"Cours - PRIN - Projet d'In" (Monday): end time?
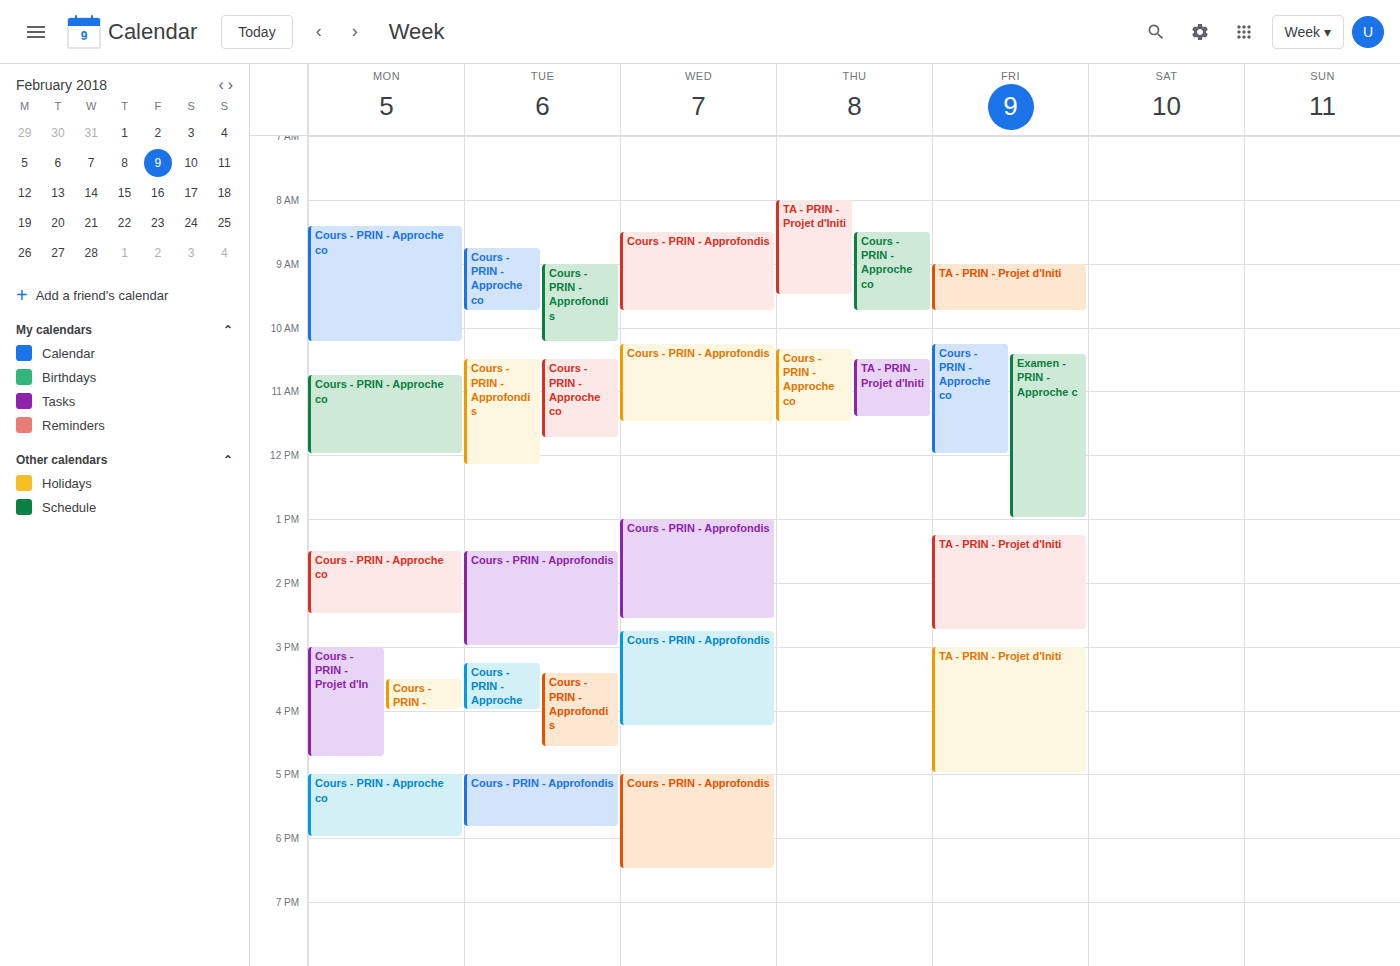
4:45 PM